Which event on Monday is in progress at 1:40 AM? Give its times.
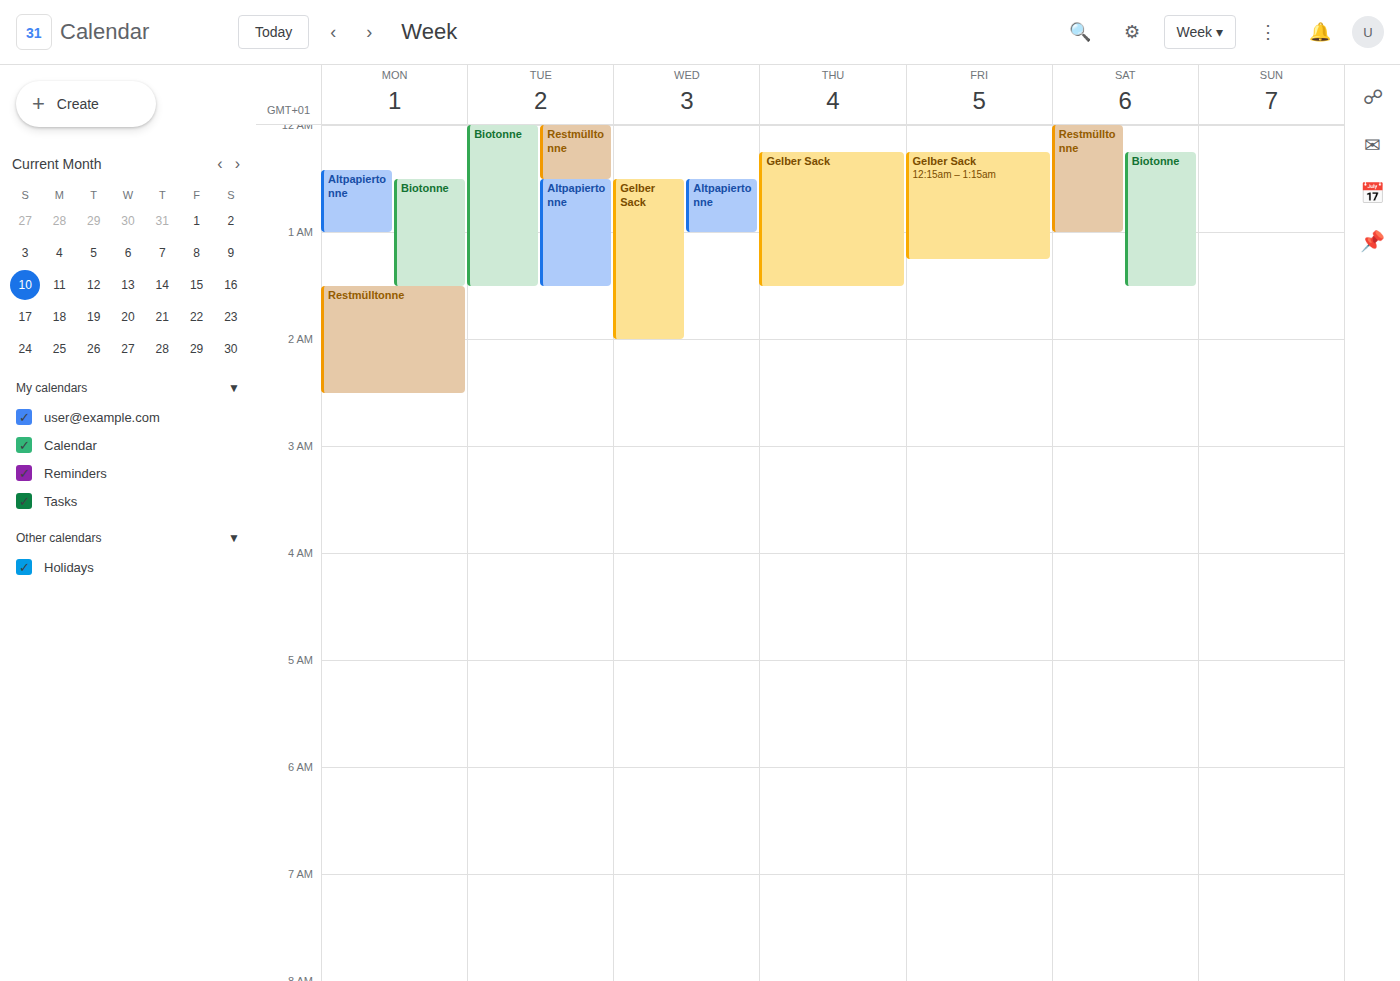
"Restmülltonne", 1:30 AM to 2:30 AM